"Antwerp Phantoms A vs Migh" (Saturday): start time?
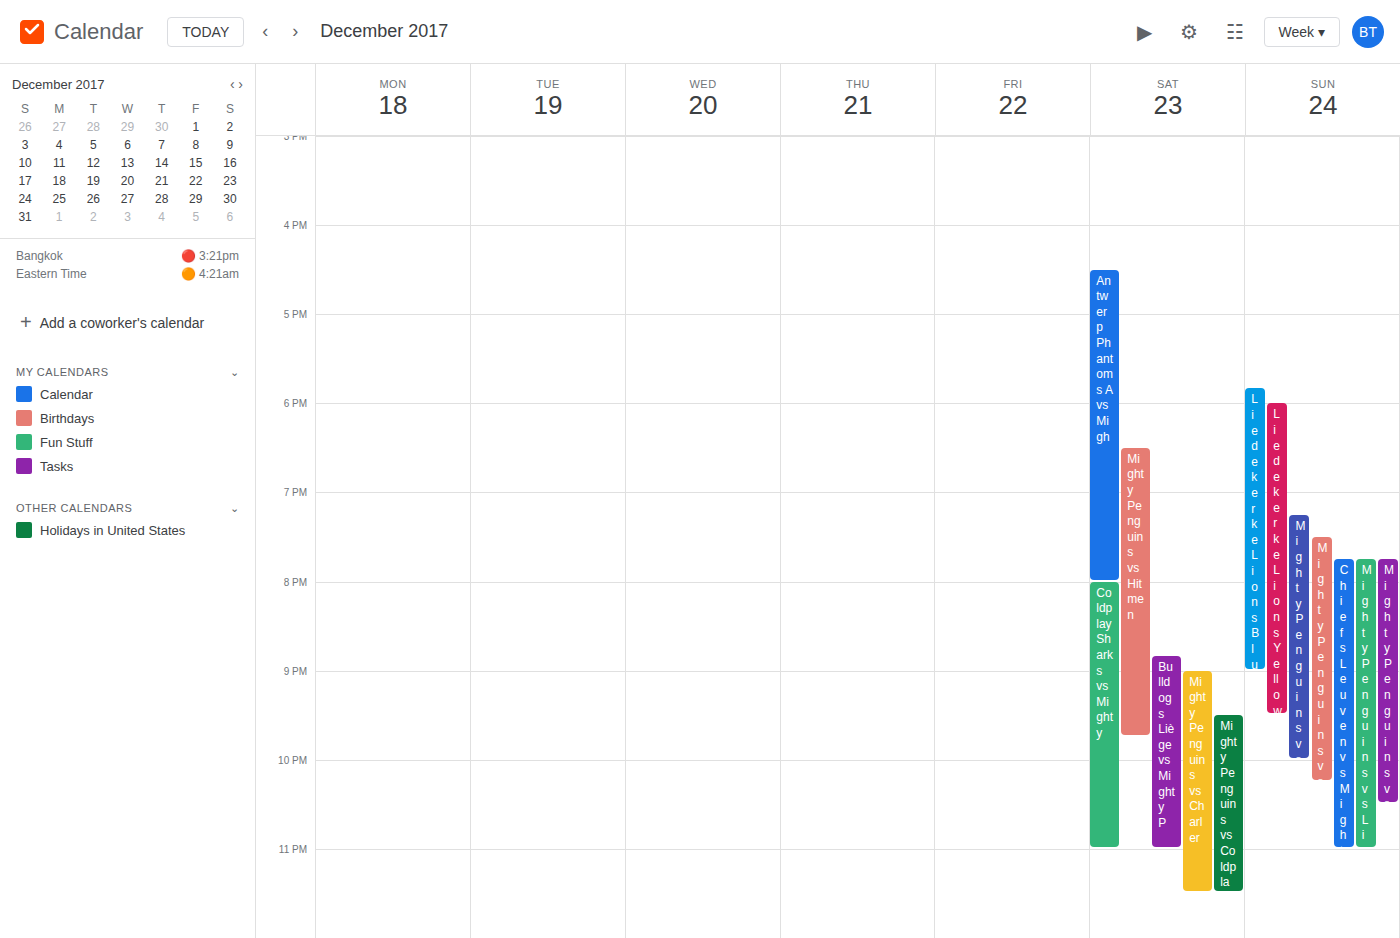
4:30 PM